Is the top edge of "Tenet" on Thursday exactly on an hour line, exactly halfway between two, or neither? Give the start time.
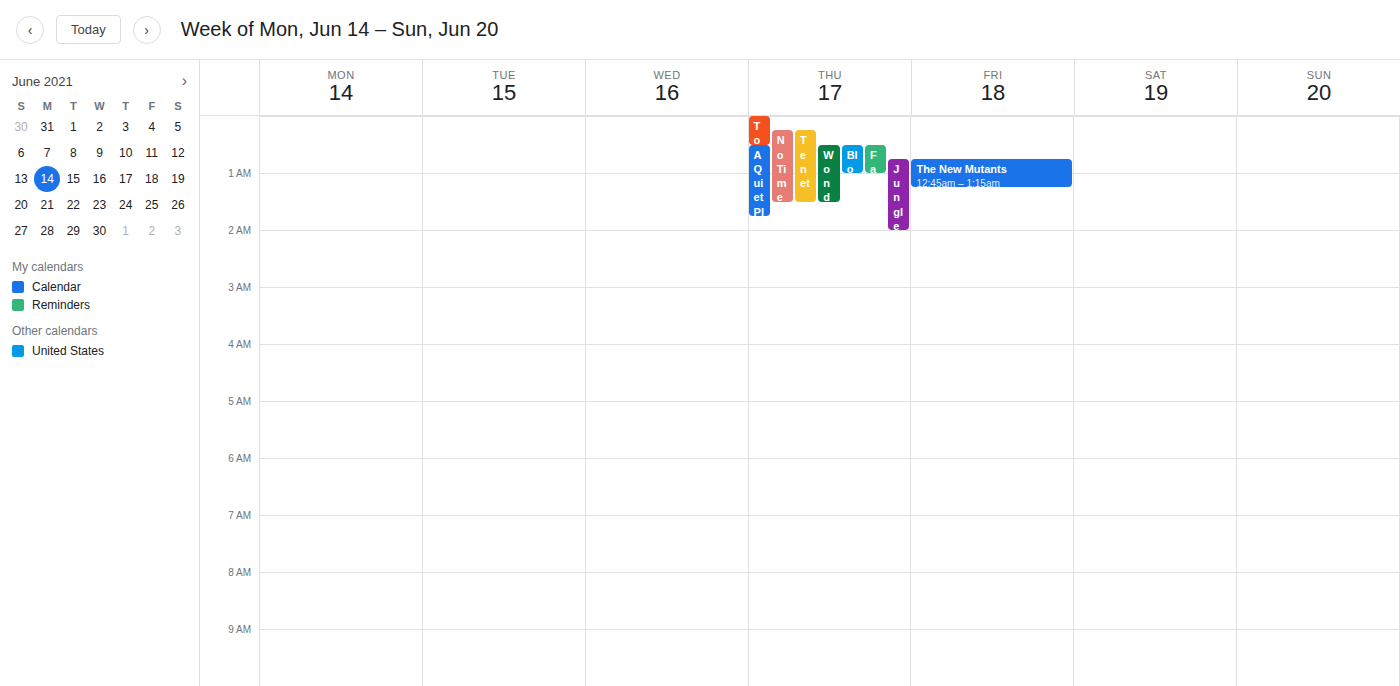
12:15 AM -- neither: a quarter of the way from the 12 AM line to the 1 AM line.